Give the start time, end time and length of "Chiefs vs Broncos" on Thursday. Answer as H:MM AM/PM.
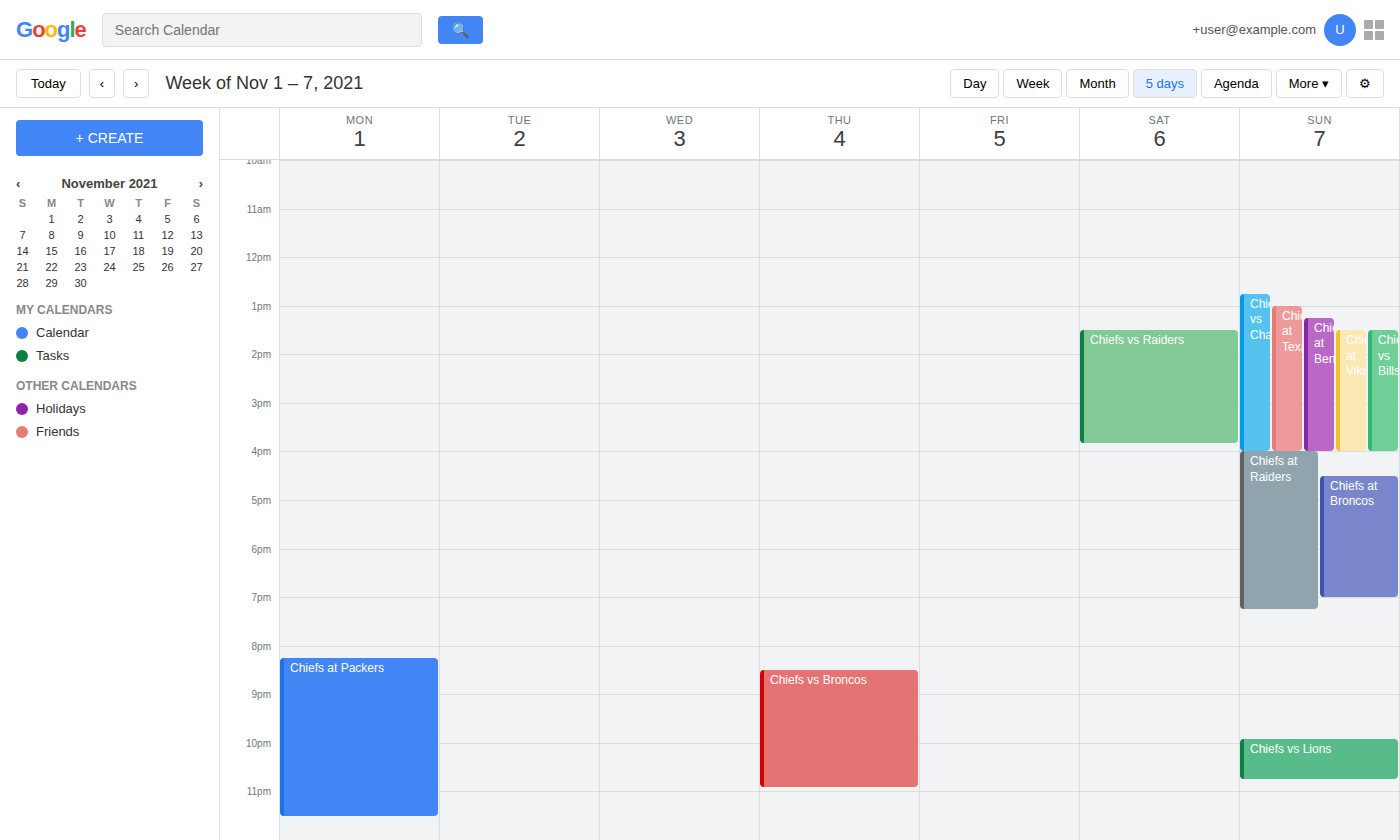
8:30 PM to 10:55 PM, 2 hours 25 minutes